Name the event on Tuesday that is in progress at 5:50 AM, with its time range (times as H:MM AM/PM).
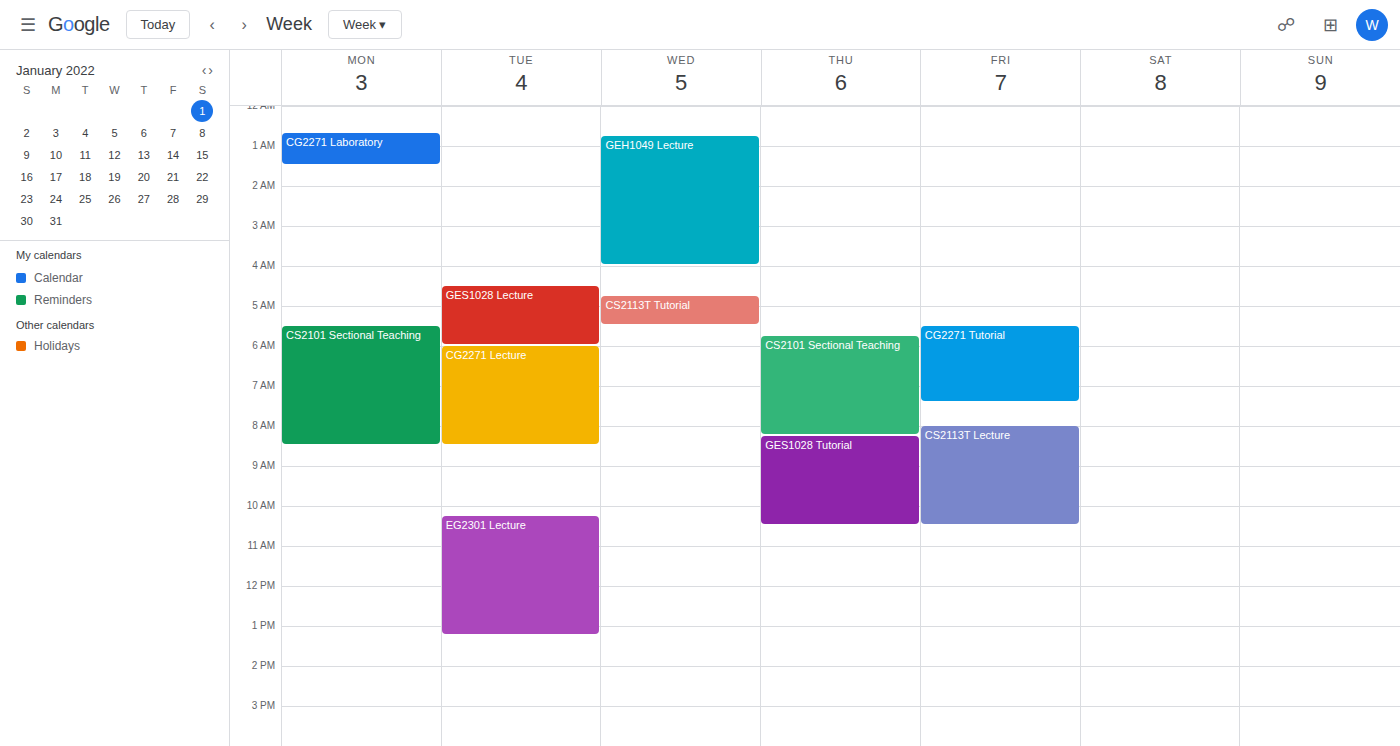
"GES1028 Lecture", 4:30 AM to 6:00 AM